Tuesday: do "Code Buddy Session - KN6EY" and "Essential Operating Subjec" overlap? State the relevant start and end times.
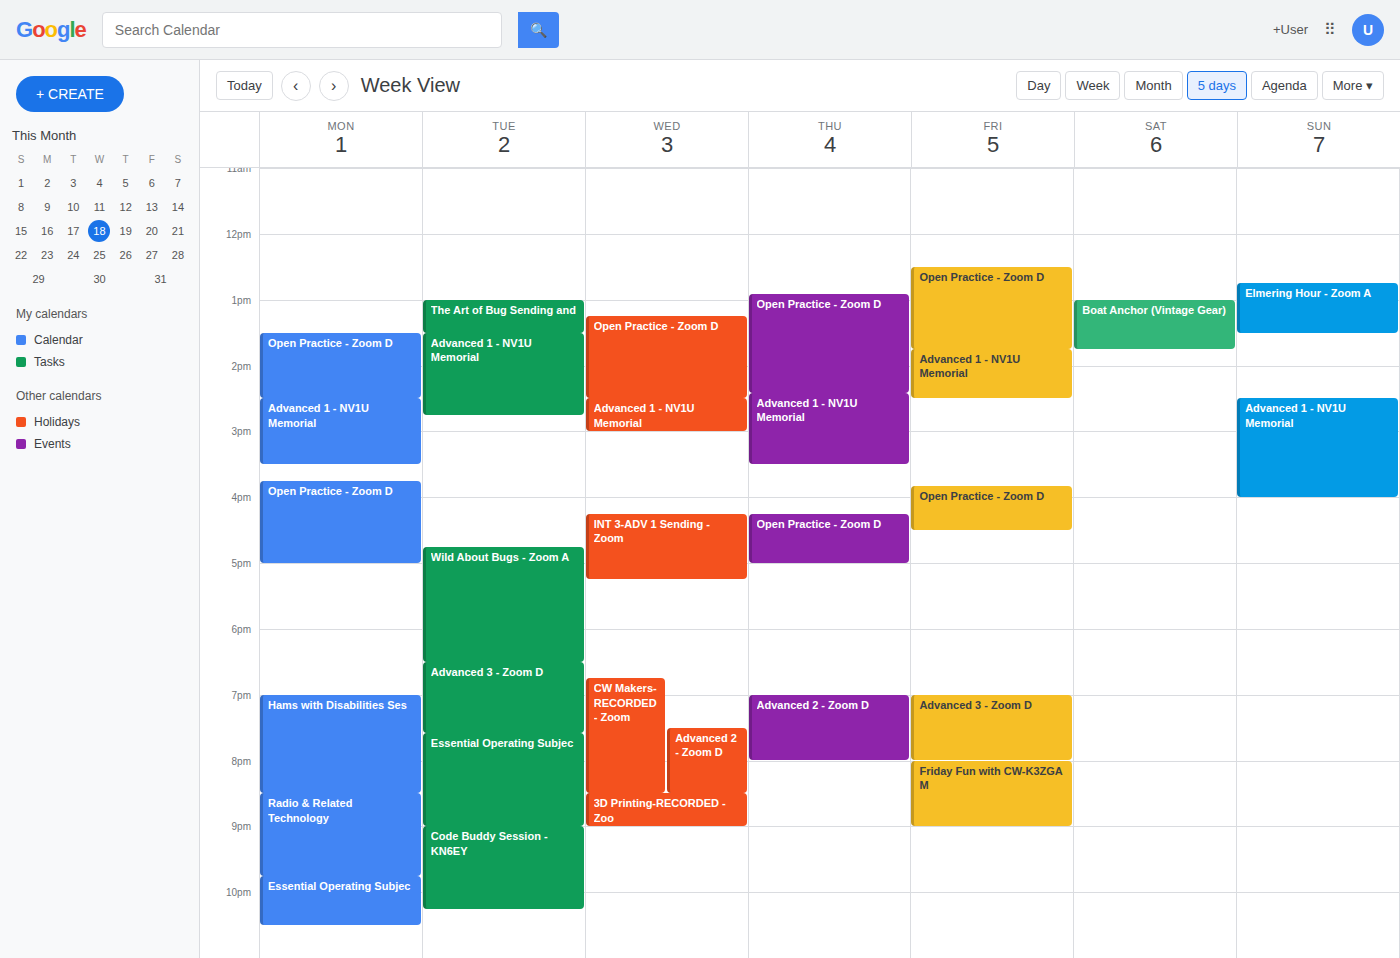
"Essential Operating Subjec" ends at 9:00 PM, exactly when "Code Buddy Session - KN6EY" starts -- they touch but do not overlap.